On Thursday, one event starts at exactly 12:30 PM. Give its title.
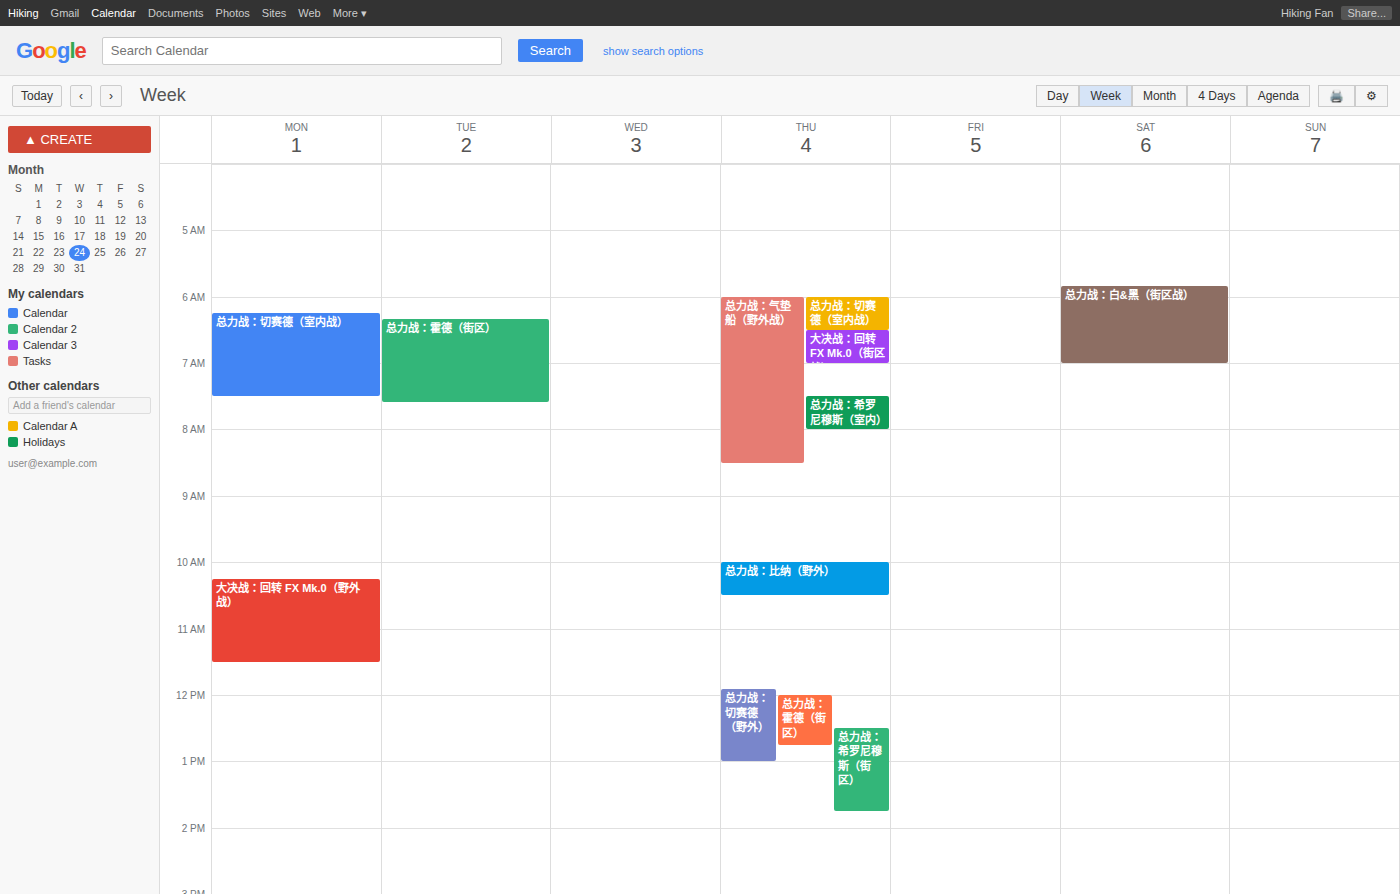
"总力战：希罗尼穆斯（街区）"